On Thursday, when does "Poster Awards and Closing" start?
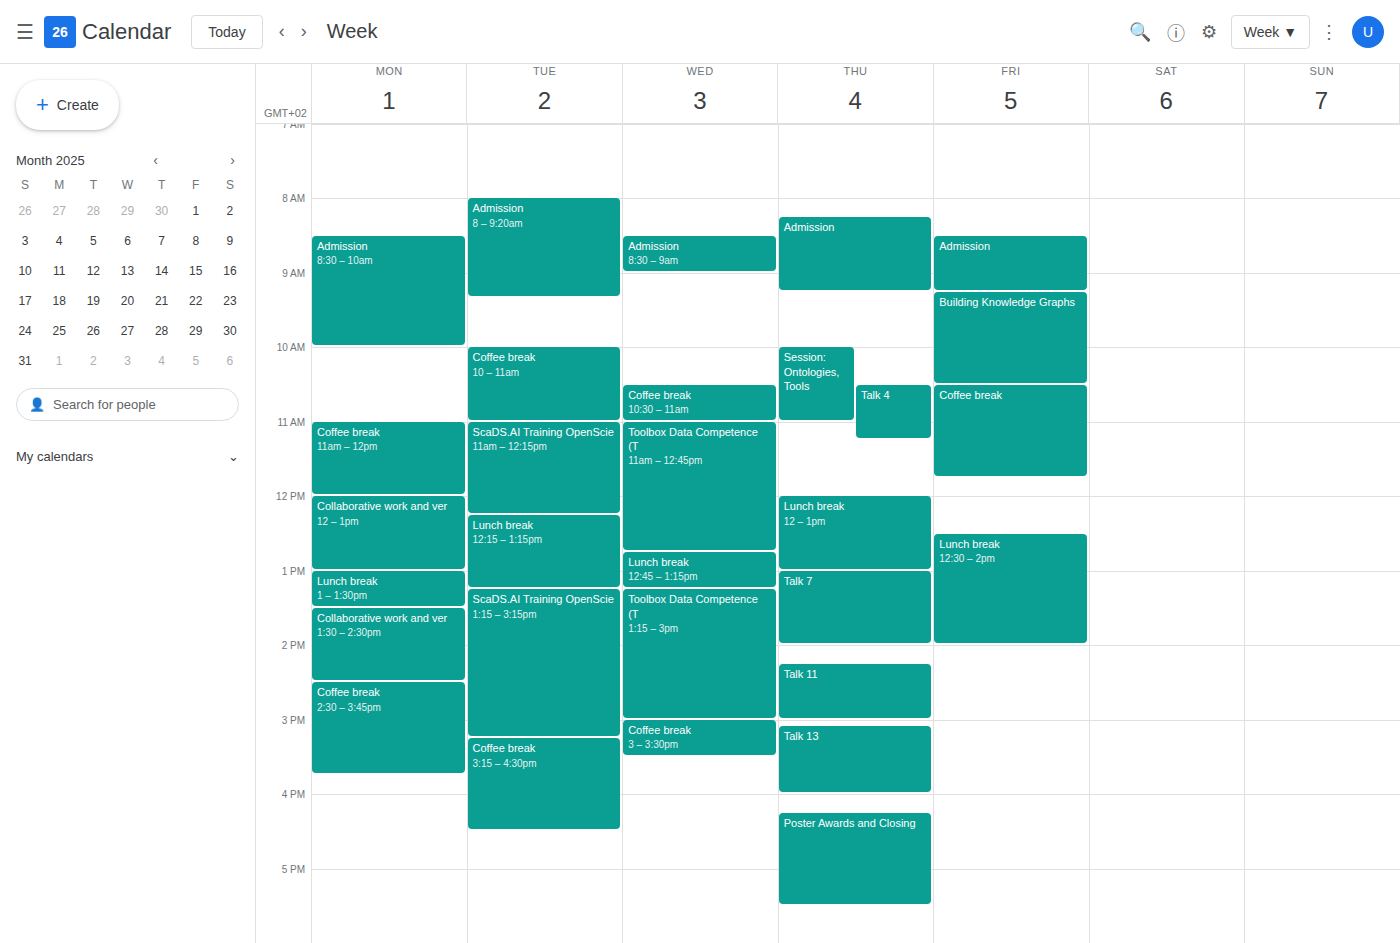
4:15 PM